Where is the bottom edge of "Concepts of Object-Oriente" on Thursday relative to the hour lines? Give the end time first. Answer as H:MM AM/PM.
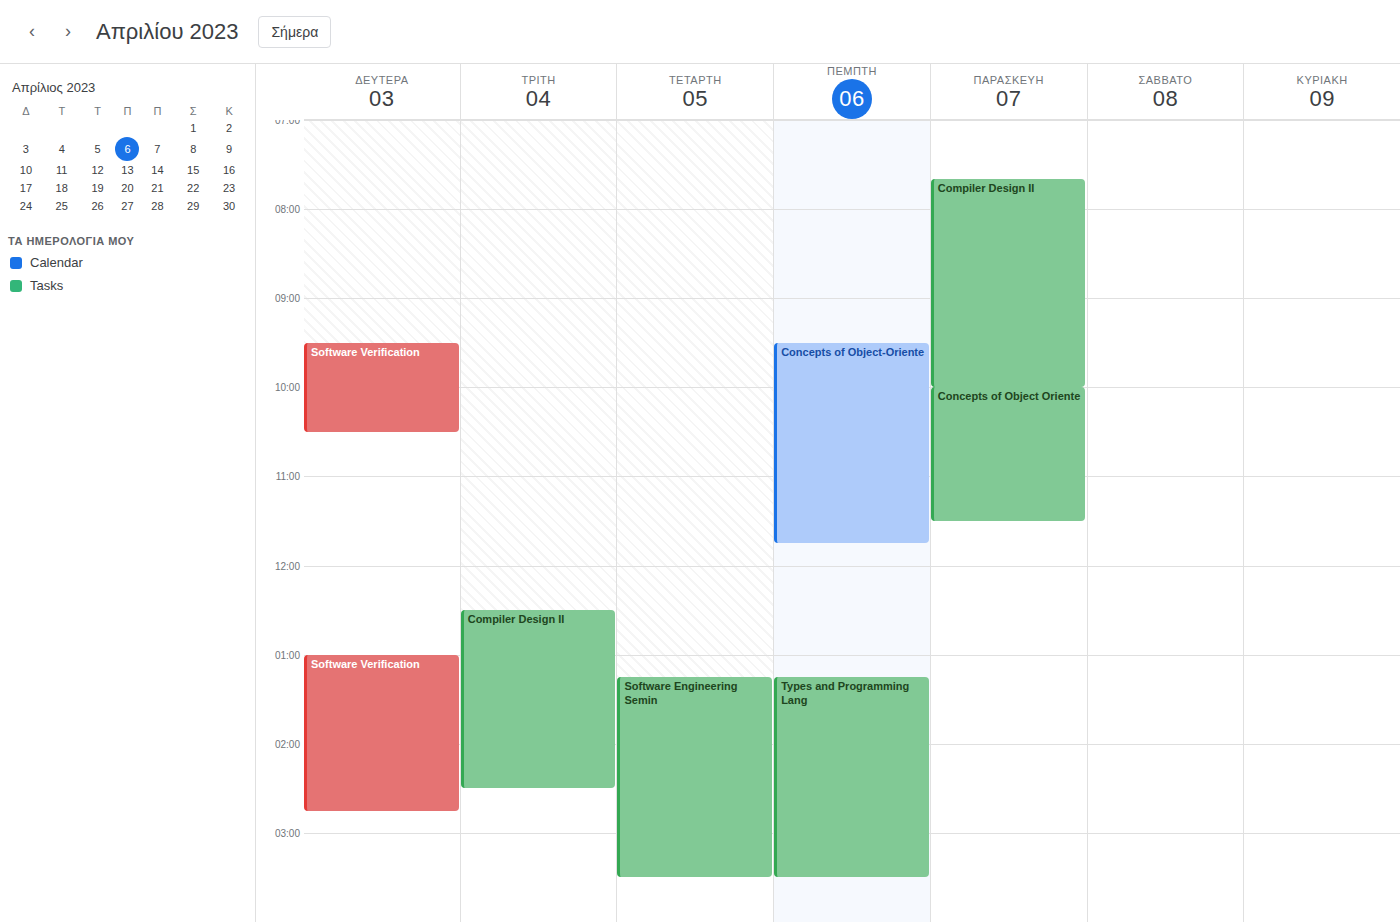
11:45 AM -- neither: three quarters of the way from the 11 AM line to the 12 PM line.